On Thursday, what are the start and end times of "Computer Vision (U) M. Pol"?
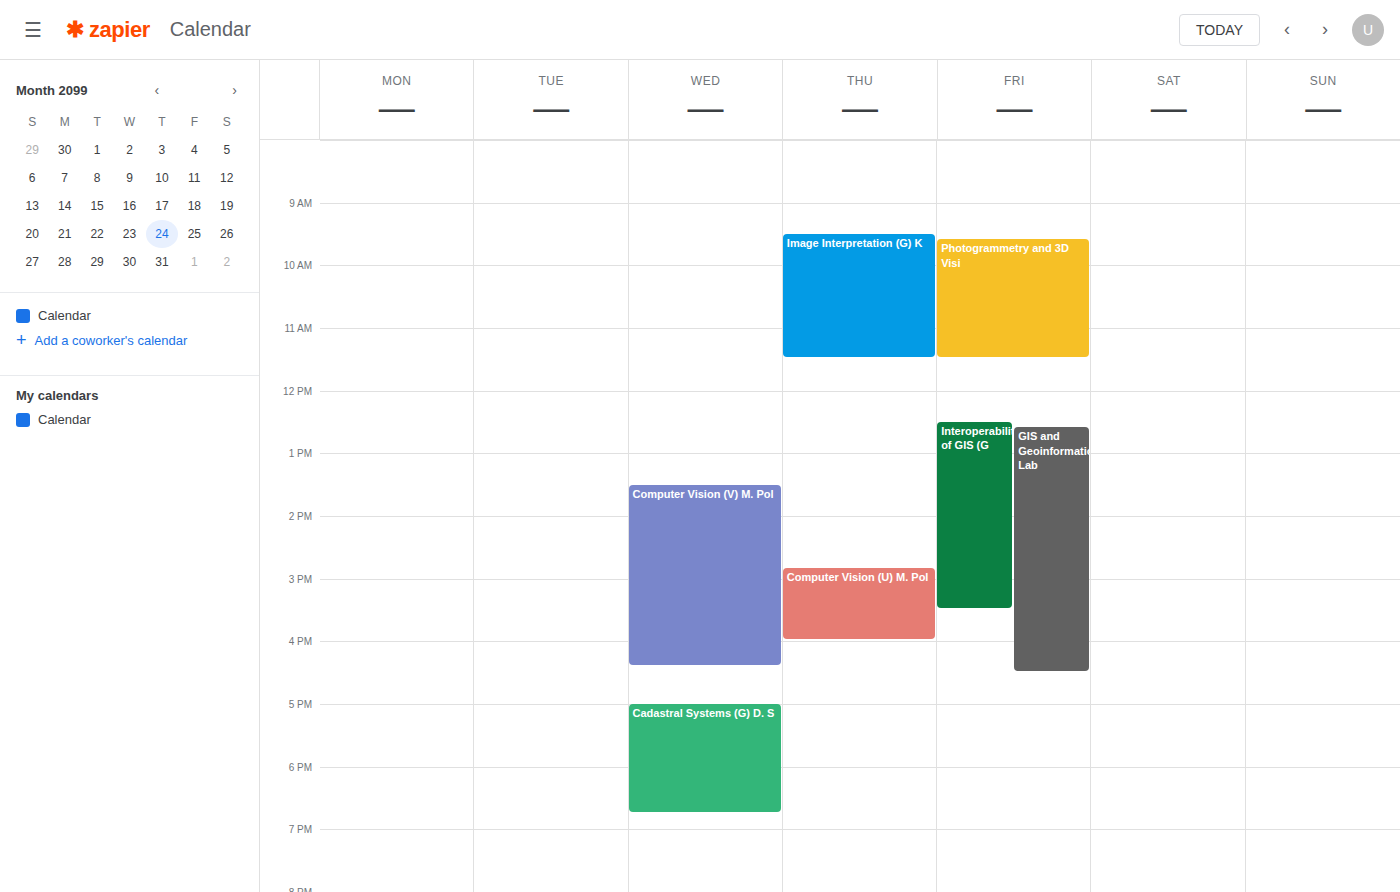
2:50 PM to 4:00 PM